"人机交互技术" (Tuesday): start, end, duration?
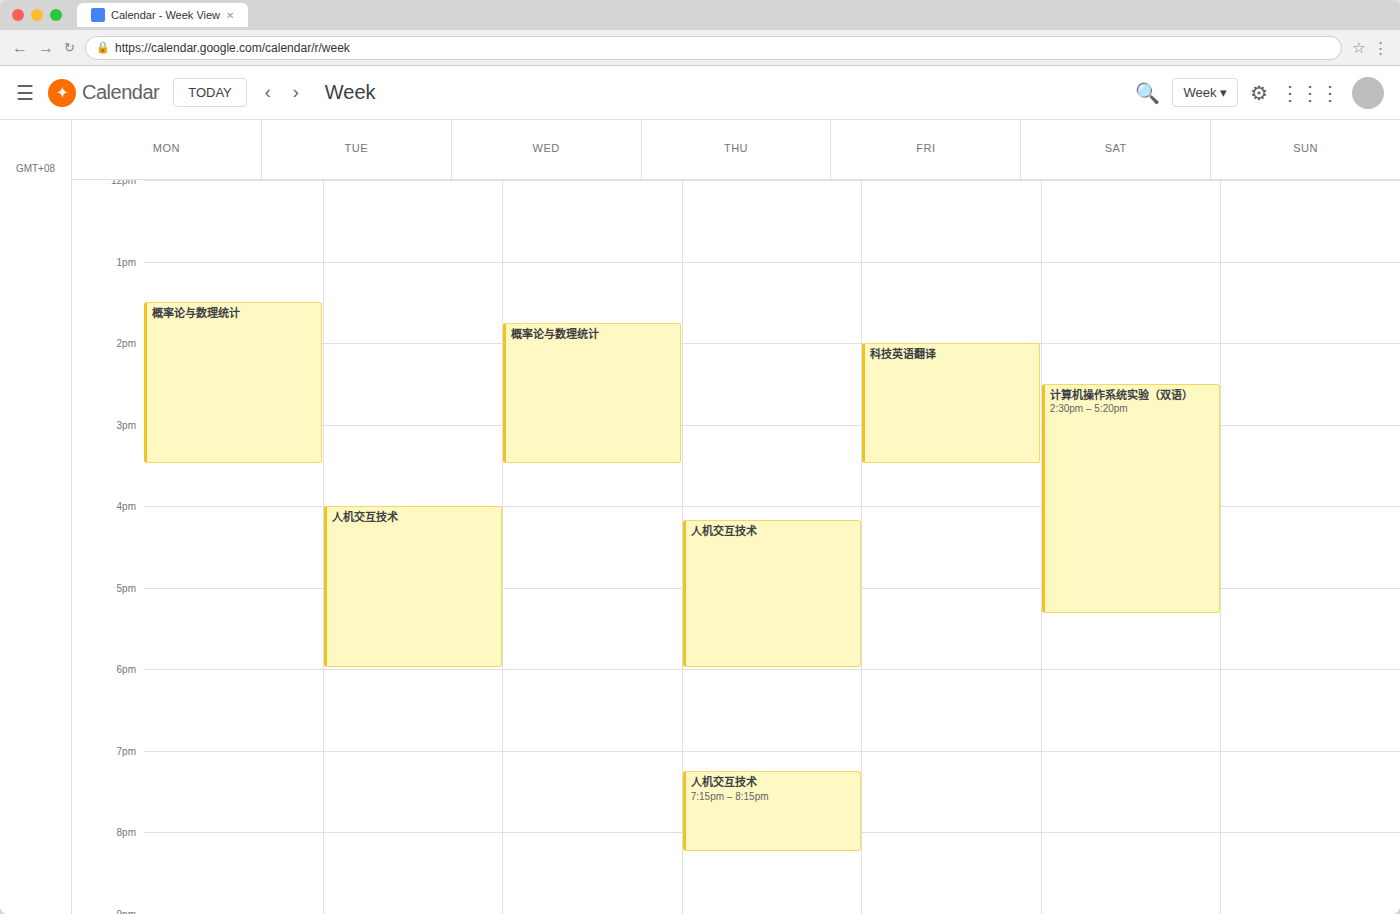
4:00 PM to 6:00 PM, 2 hours